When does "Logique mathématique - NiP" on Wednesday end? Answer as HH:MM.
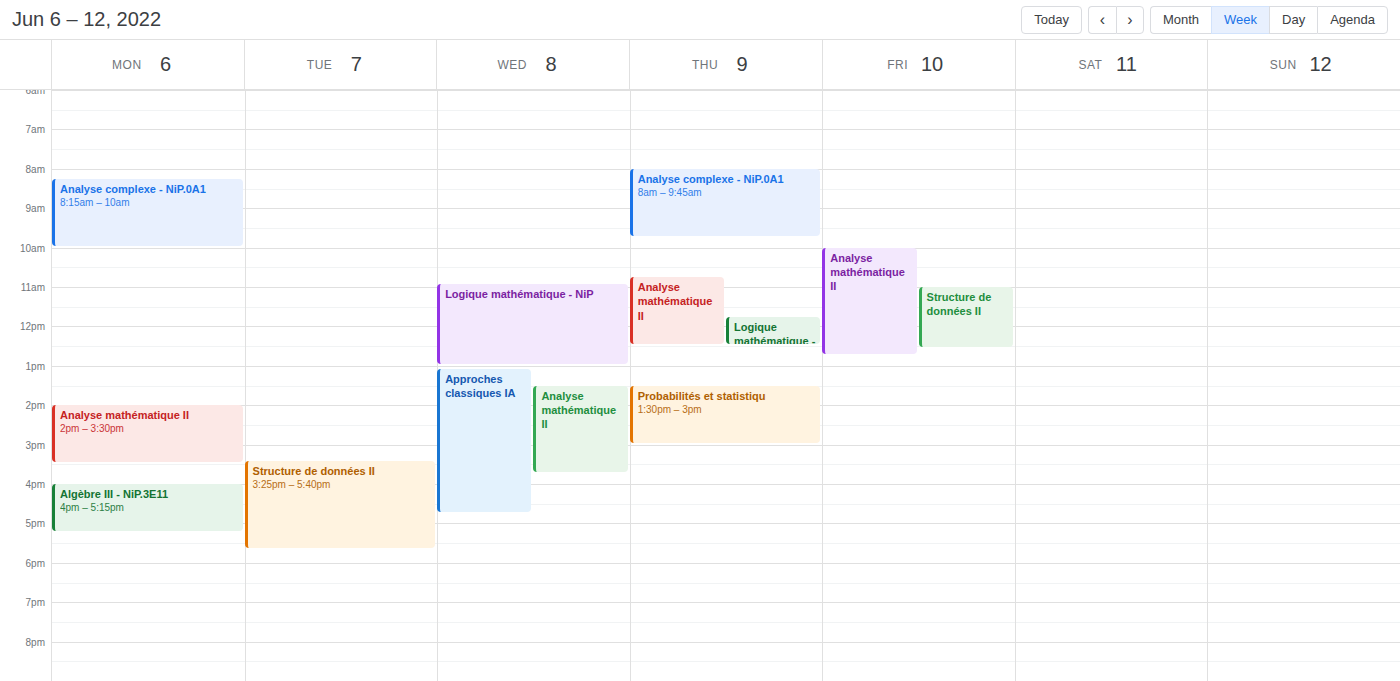
13:00